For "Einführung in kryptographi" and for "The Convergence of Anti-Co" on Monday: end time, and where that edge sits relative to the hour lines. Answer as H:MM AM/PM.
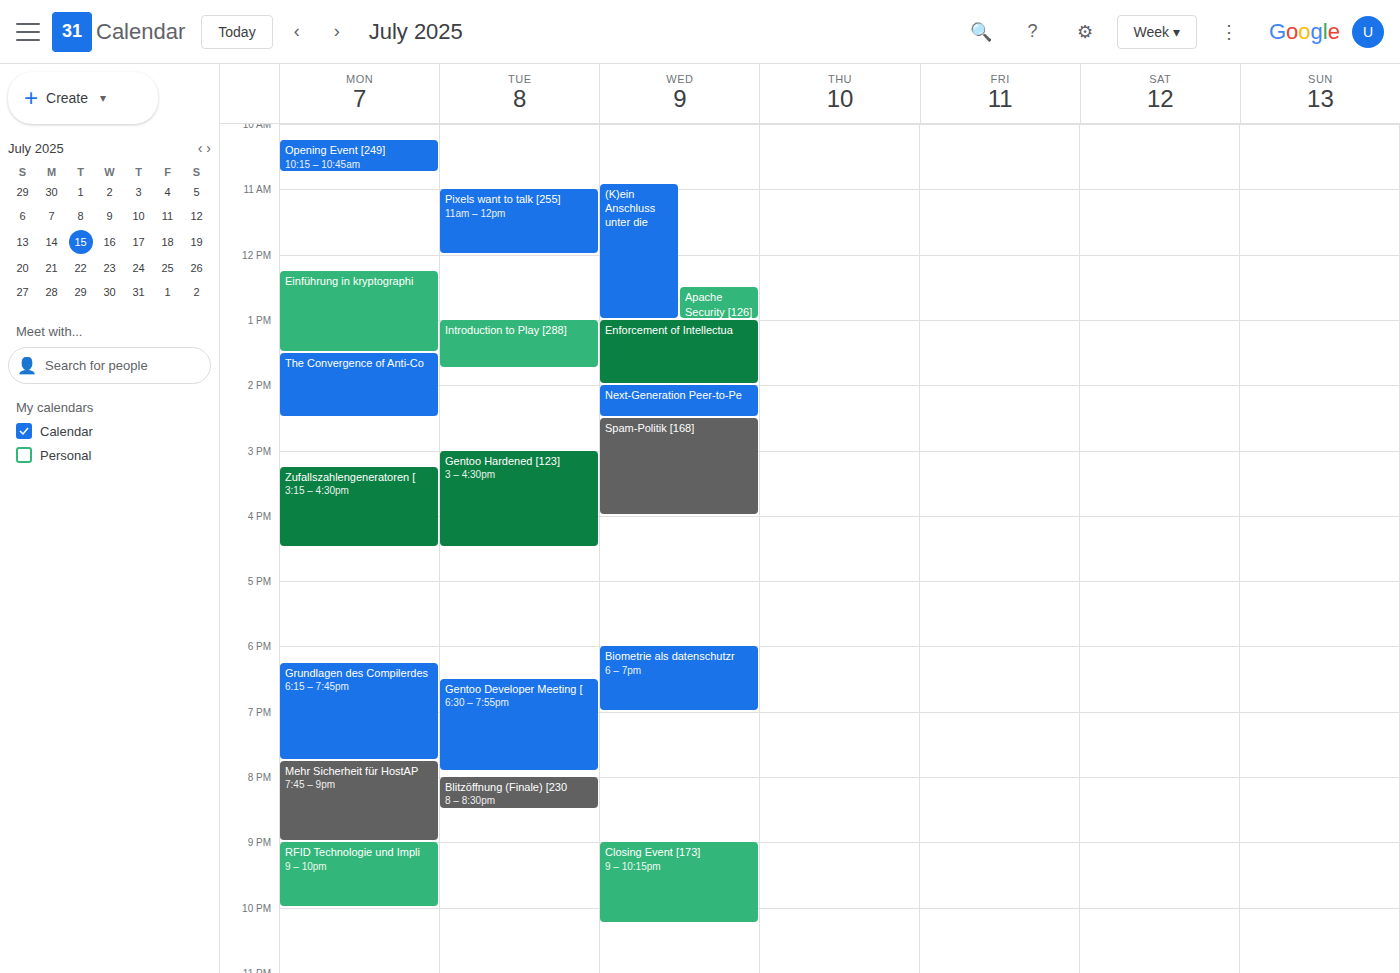
"Einführung in kryptographi": 1:30 PM, halfway between the 1 PM and 2 PM lines. "The Convergence of Anti-Co": 2:30 PM, halfway between the 2 PM and 3 PM lines.